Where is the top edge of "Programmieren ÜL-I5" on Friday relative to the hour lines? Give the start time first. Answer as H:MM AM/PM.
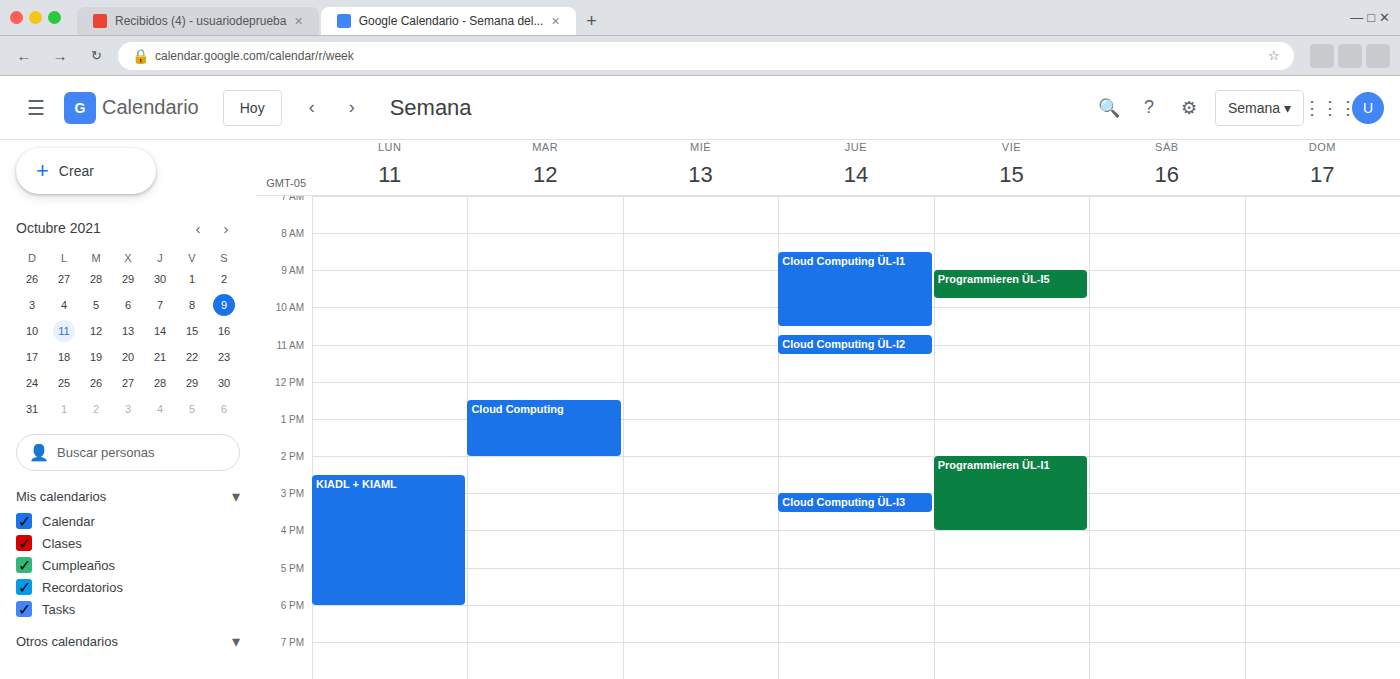
9:00 AM -- exactly on the 9 AM line.